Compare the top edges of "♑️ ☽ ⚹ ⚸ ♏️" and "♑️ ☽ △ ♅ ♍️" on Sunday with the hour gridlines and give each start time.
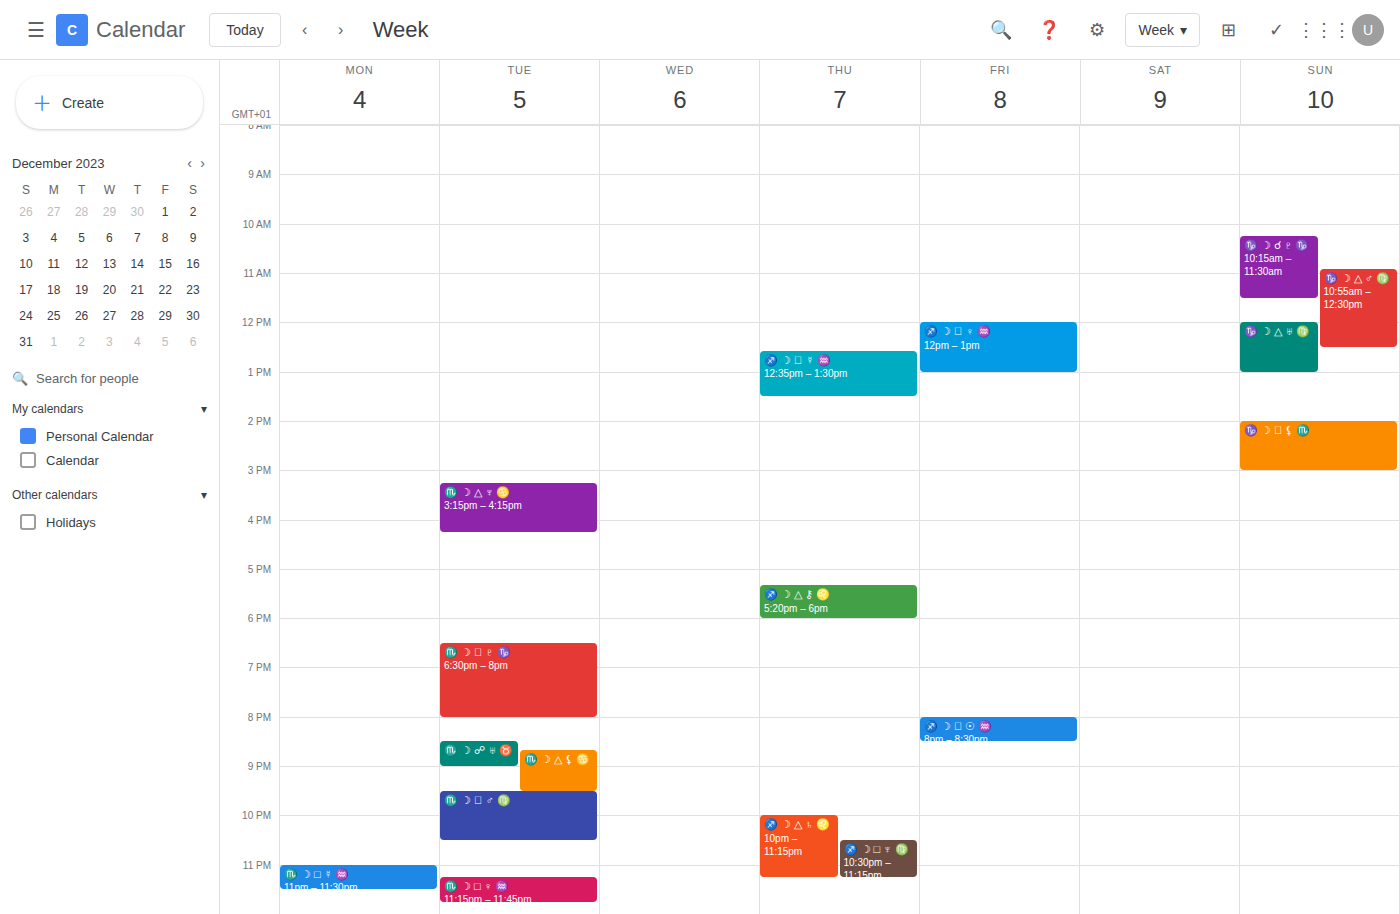
"♑️ ☽ ⚹ ⚸ ♏️": 2:00 PM, exactly on the 2 PM line. "♑️ ☽ △ ♅ ♍️": 12:00 PM, exactly on the 12 PM line.